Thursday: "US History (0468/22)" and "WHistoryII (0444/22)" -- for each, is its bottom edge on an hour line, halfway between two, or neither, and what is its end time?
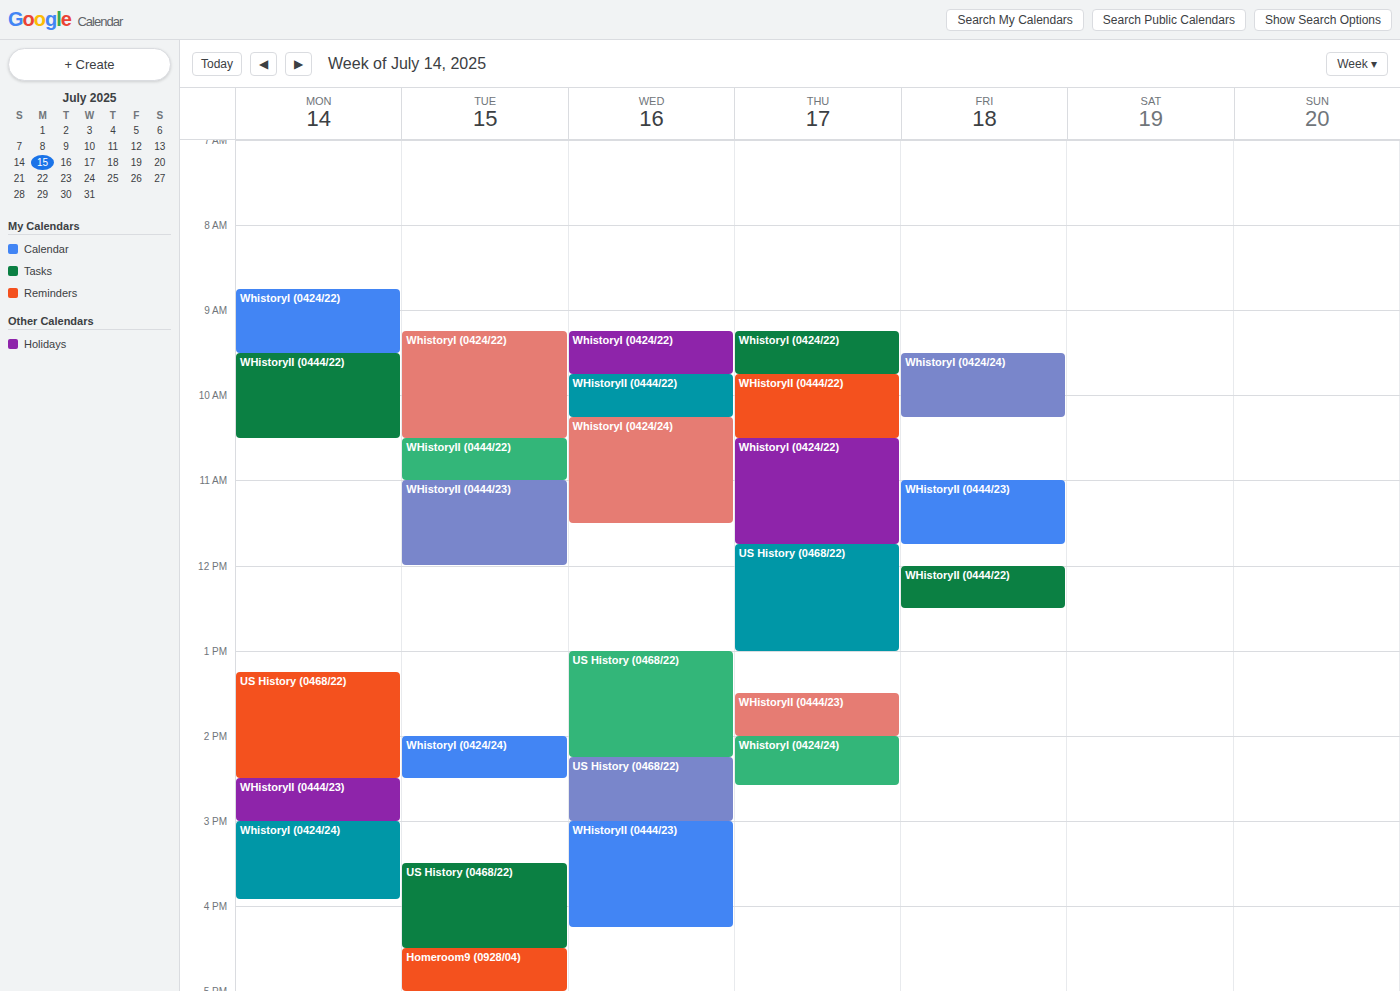
"US History (0468/22)": 1:00 PM, exactly on the 1 PM line. "WHistoryII (0444/22)": 10:30 AM, halfway between the 10 AM and 11 AM lines.